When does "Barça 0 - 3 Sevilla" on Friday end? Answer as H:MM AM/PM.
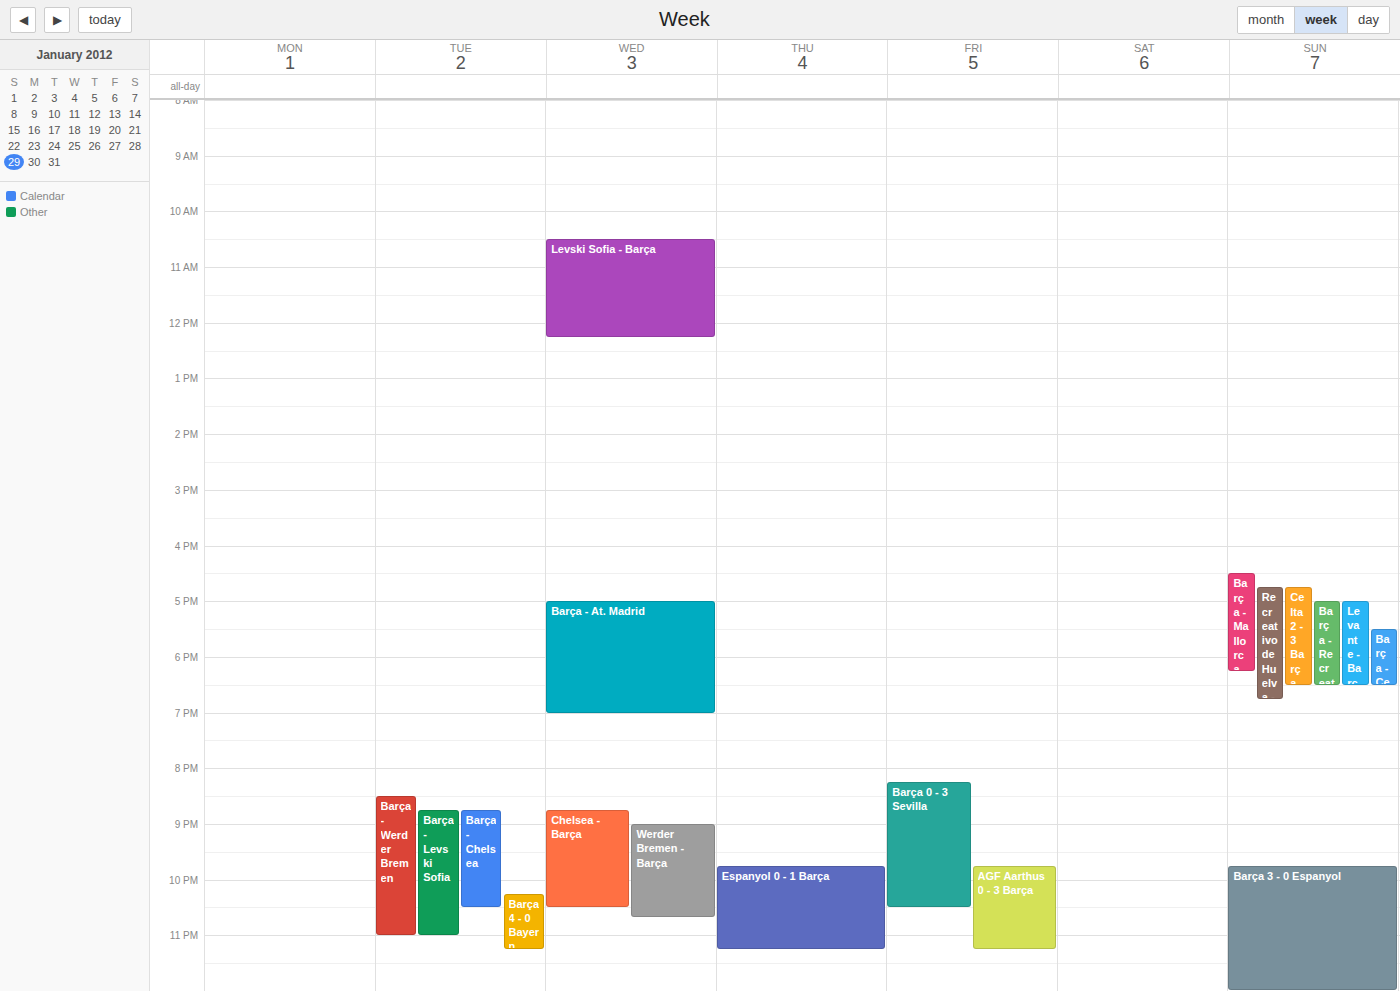
10:30 PM